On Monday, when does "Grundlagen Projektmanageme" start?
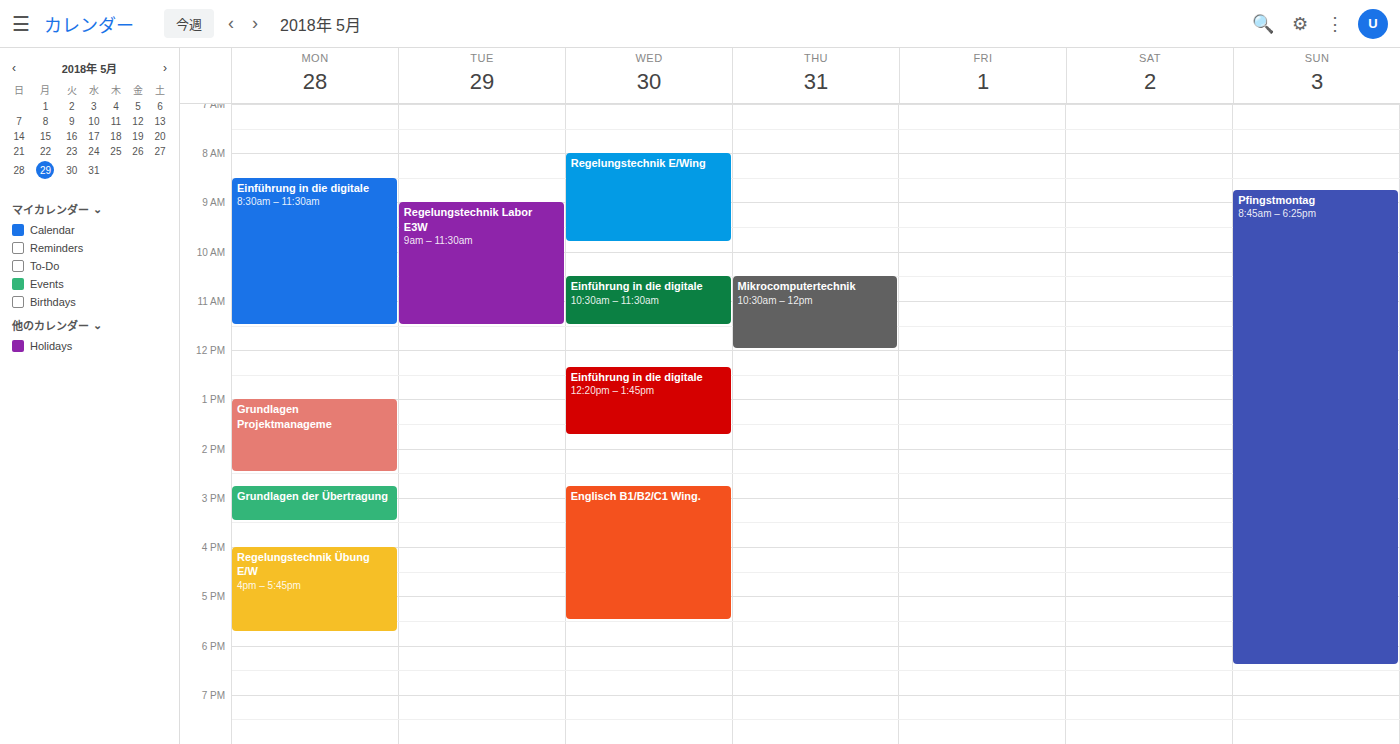
13:00